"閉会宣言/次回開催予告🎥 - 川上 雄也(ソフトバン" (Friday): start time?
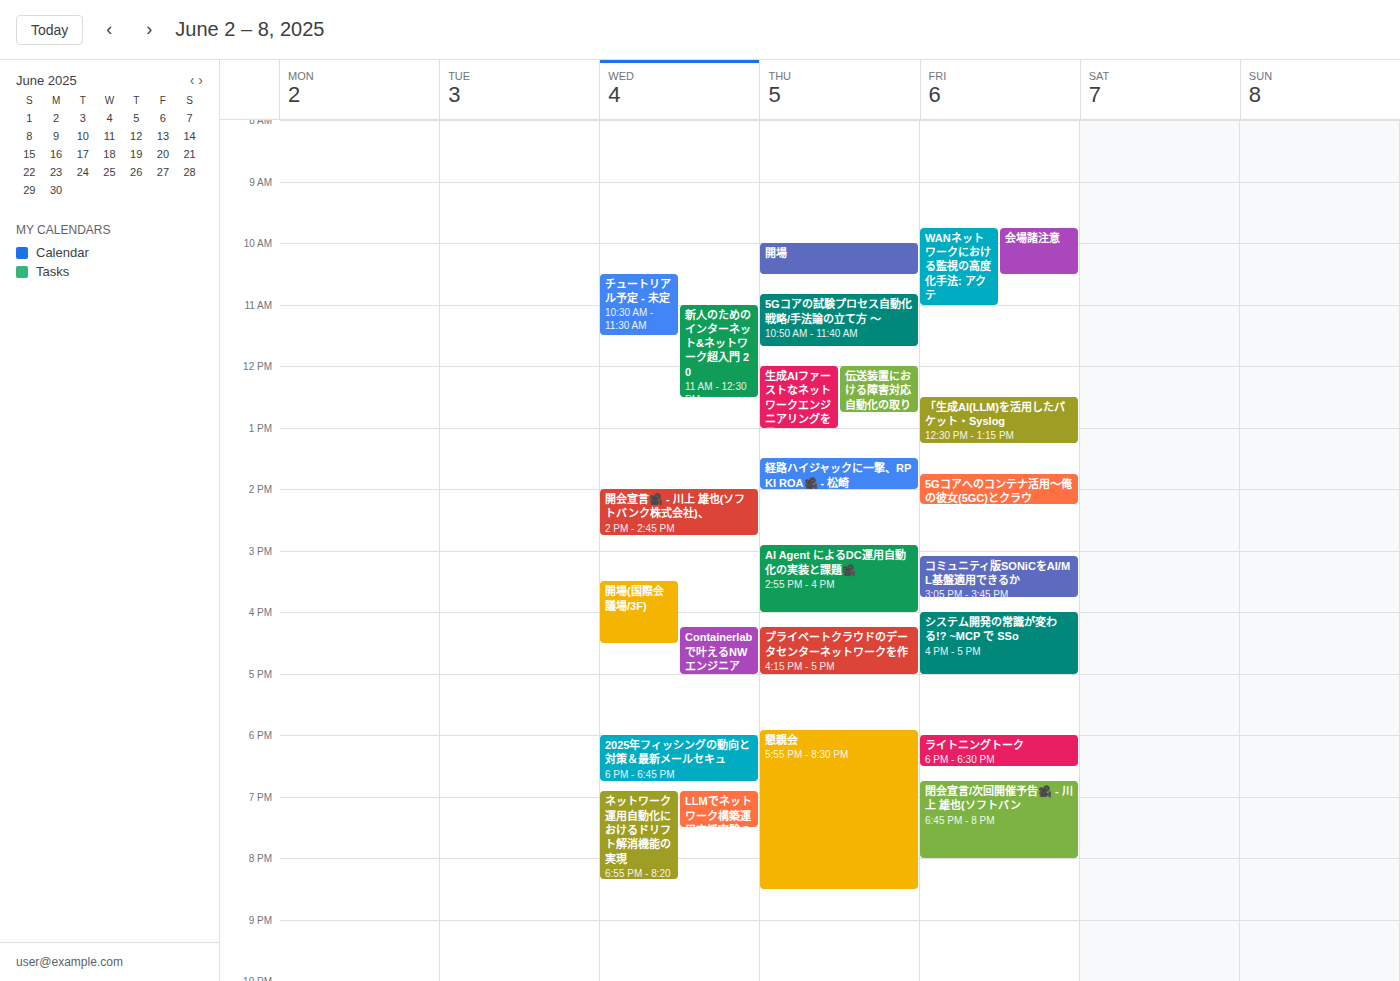
6:45 PM